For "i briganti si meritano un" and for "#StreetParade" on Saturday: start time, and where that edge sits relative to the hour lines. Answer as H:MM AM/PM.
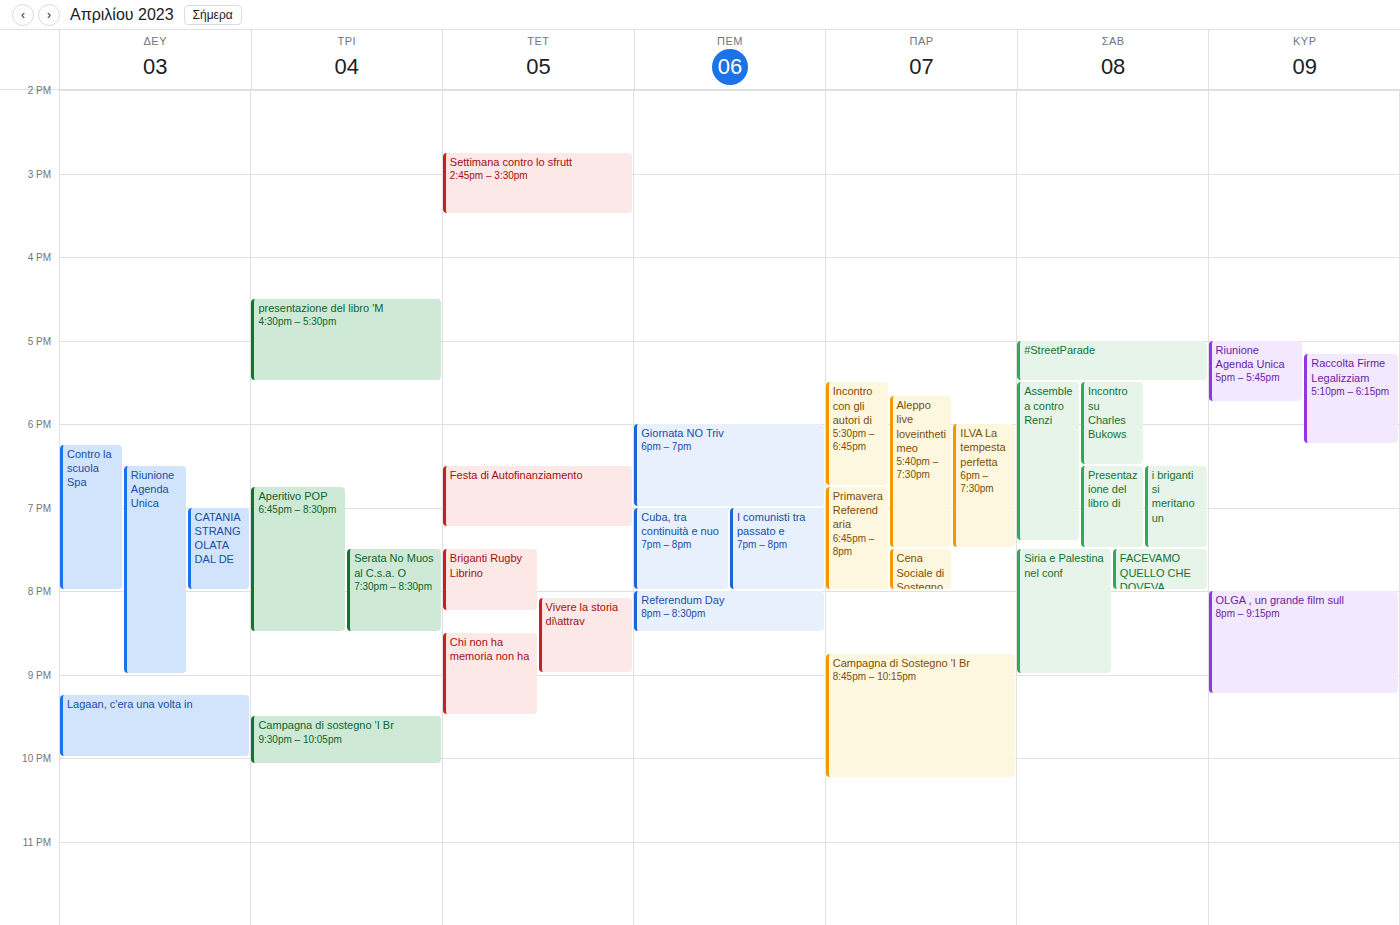
"i briganti si meritano un": 6:30 PM, halfway between the 6 PM and 7 PM lines. "#StreetParade": 5:00 PM, exactly on the 5 PM line.